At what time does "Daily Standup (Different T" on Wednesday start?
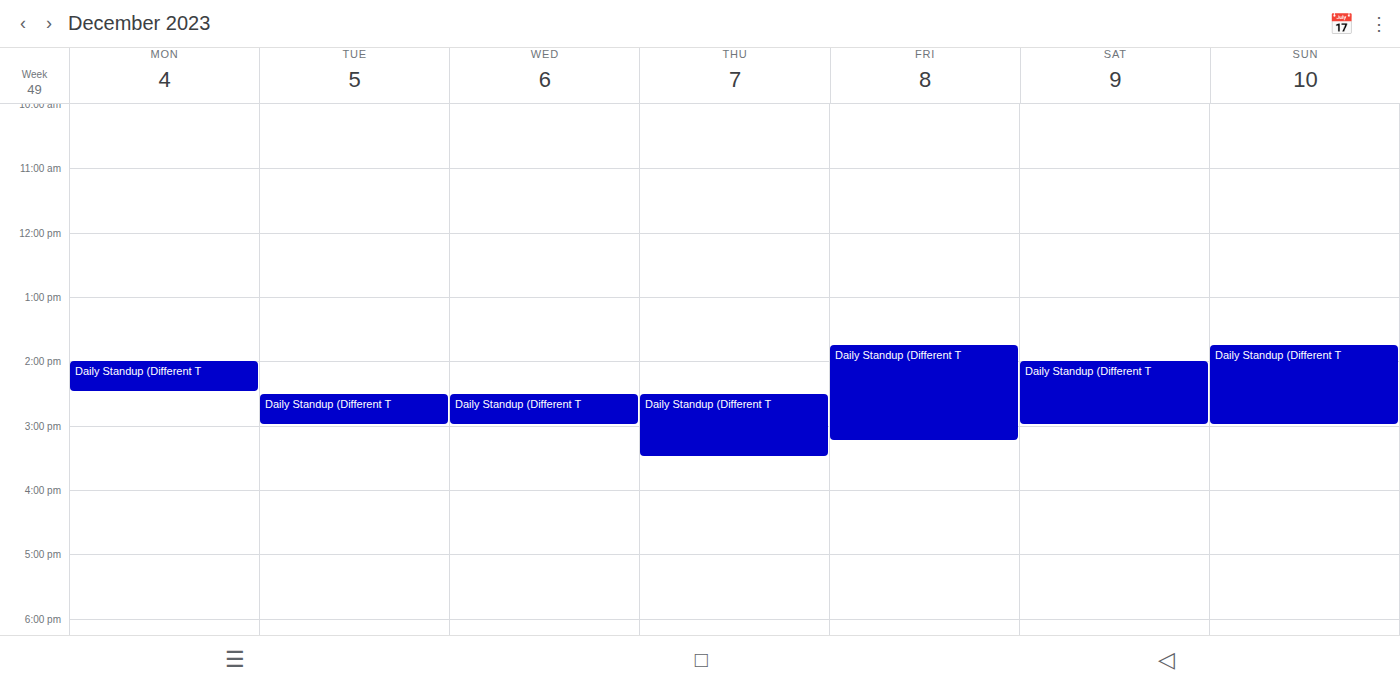
2:30 PM